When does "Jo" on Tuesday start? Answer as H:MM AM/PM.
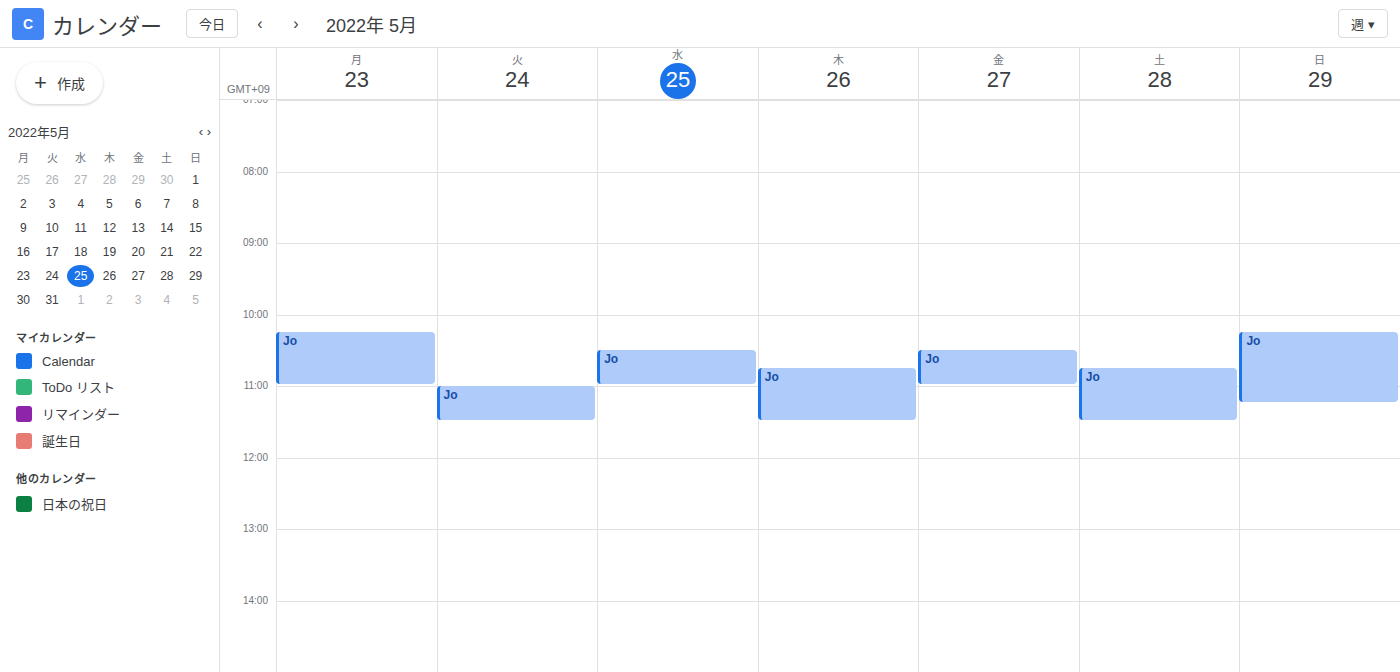
11:00 AM